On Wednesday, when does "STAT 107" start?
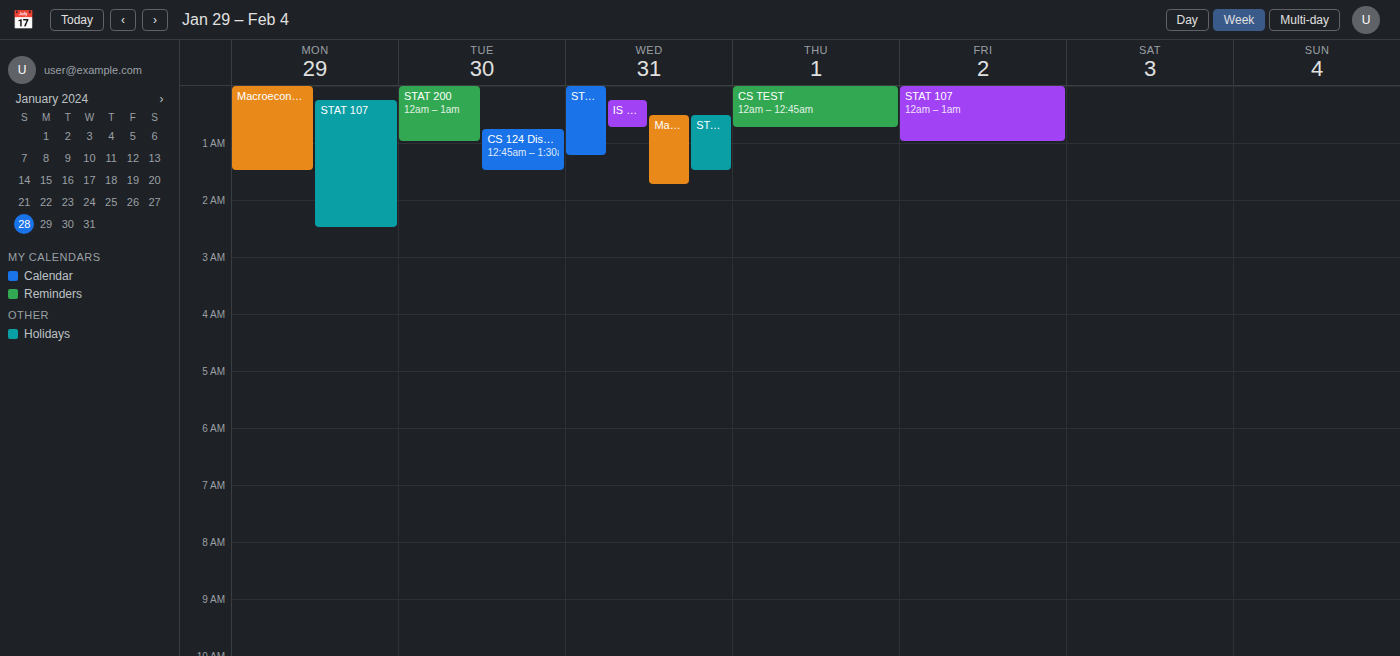
12:30 AM